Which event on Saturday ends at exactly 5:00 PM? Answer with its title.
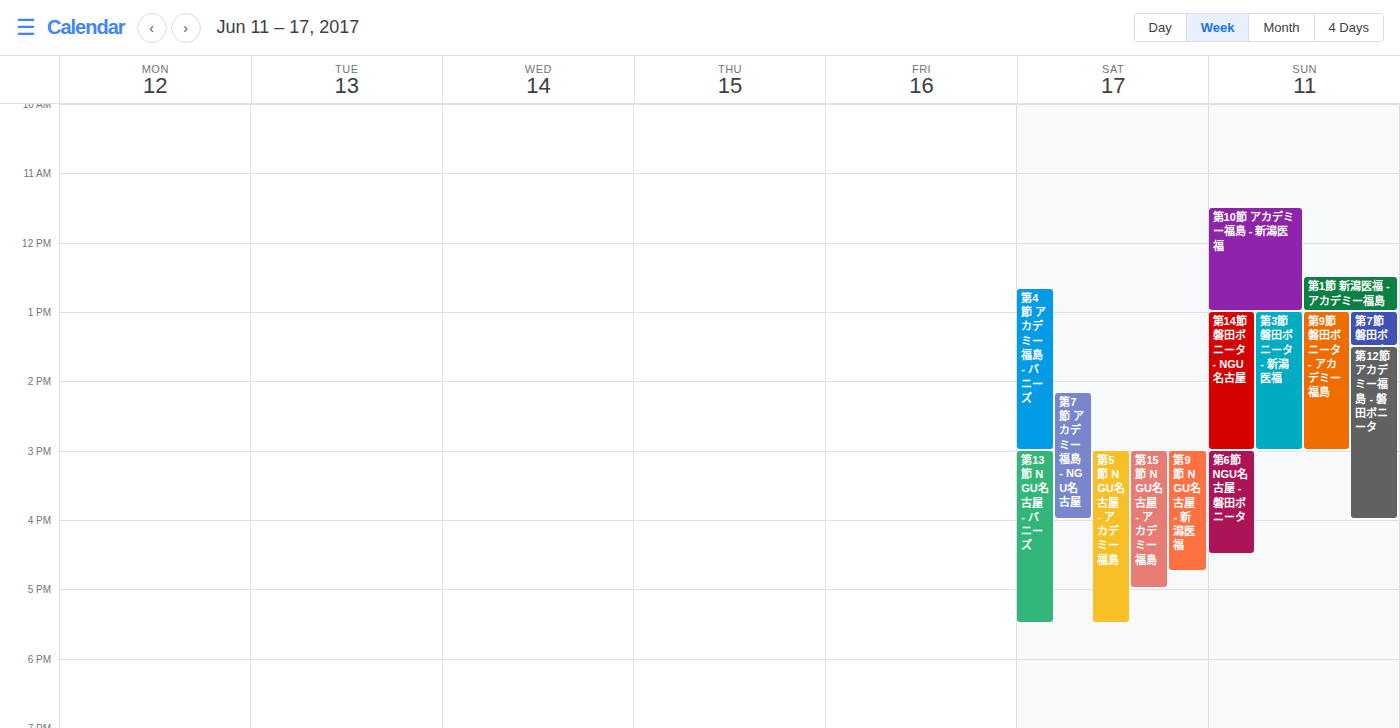
"第15節 NGU名古屋 - アカデミー福島"